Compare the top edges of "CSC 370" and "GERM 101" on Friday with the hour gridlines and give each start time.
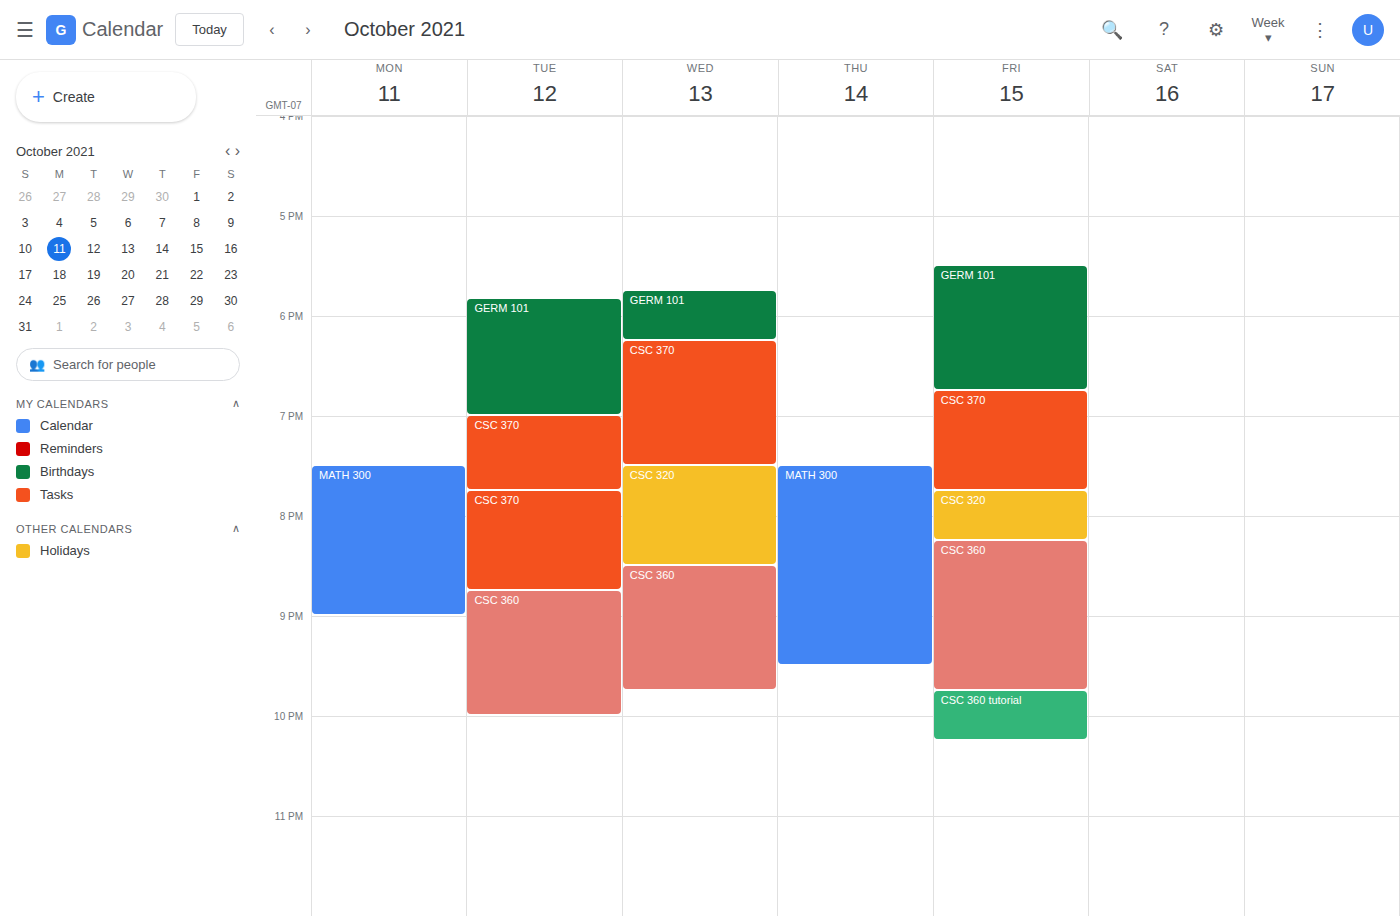
"CSC 370": 6:45 PM, neither: three quarters of the way from the 6 PM line to the 7 PM line. "GERM 101": 5:30 PM, halfway between the 5 PM and 6 PM lines.